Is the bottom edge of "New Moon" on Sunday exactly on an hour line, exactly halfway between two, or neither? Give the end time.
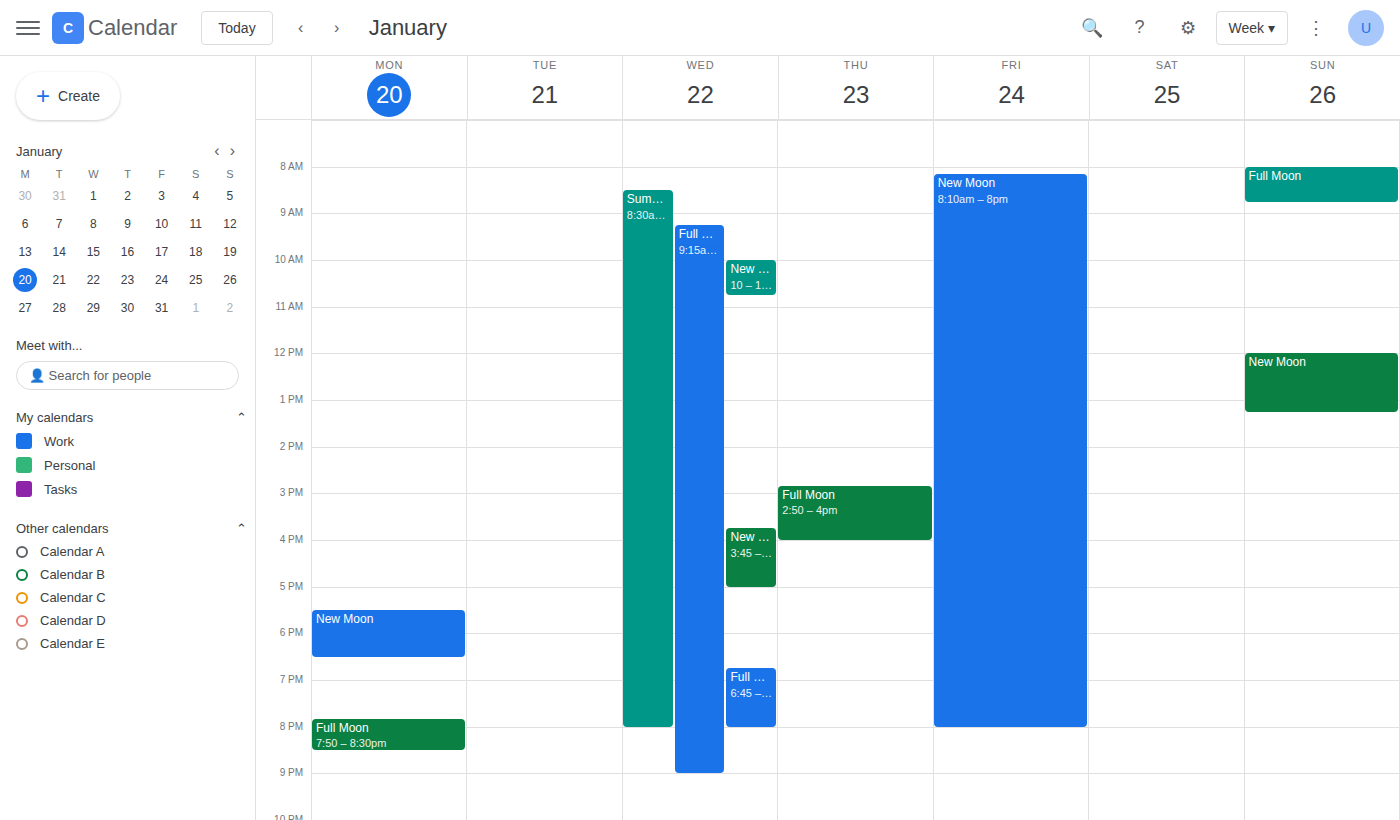
1:15 PM -- neither: a quarter of the way from the 1 PM line to the 2 PM line.